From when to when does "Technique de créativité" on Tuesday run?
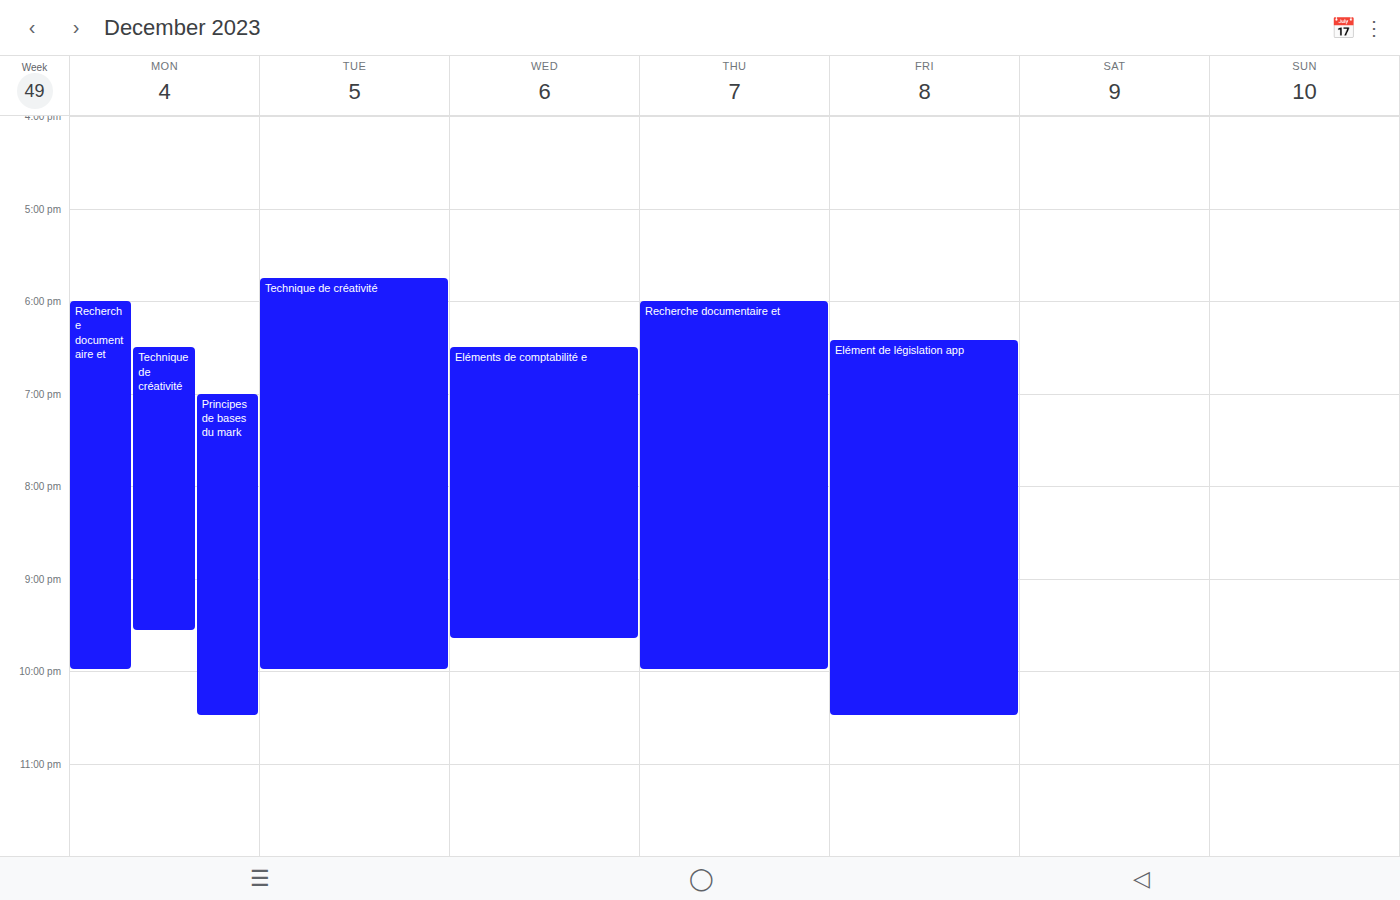
5:45 PM to 10:00 PM